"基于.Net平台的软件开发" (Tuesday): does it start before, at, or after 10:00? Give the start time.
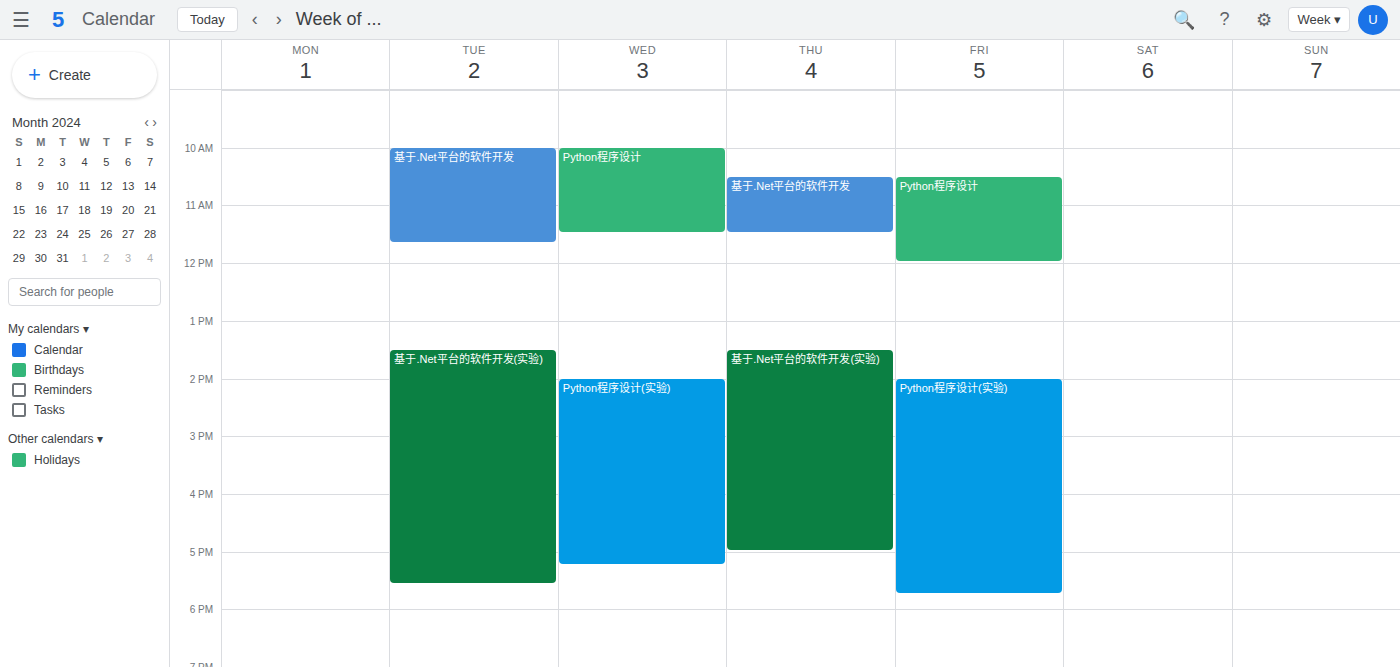
10:00 -- exactly at 10:00, on the 10:00 line.